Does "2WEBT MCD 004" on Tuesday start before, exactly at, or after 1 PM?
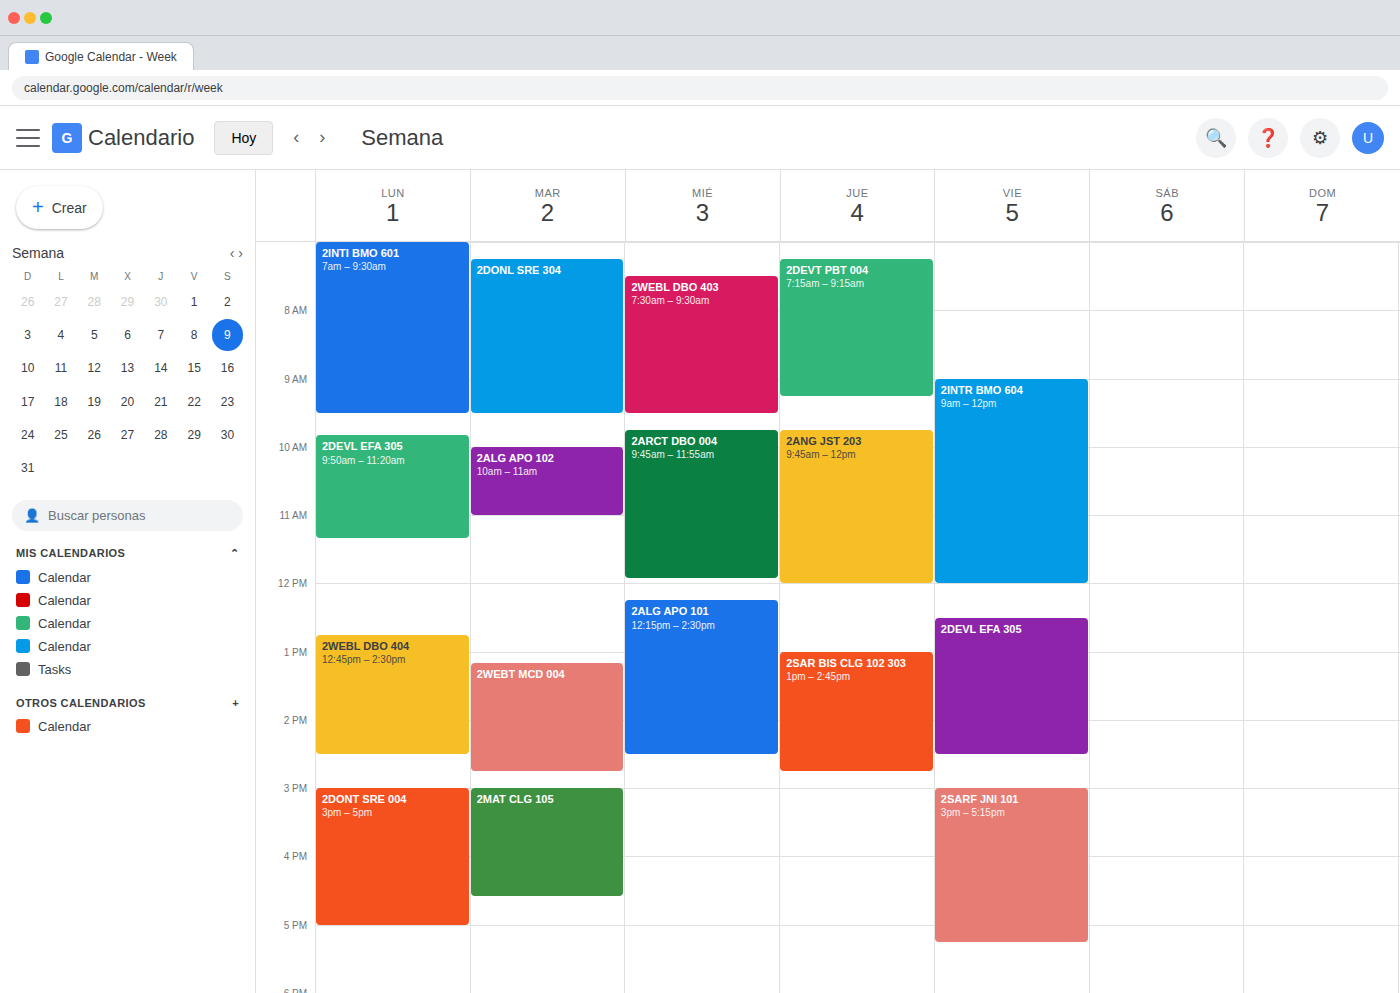
1:10 PM -- after 1 PM, 10 minutes below the 1 PM line.